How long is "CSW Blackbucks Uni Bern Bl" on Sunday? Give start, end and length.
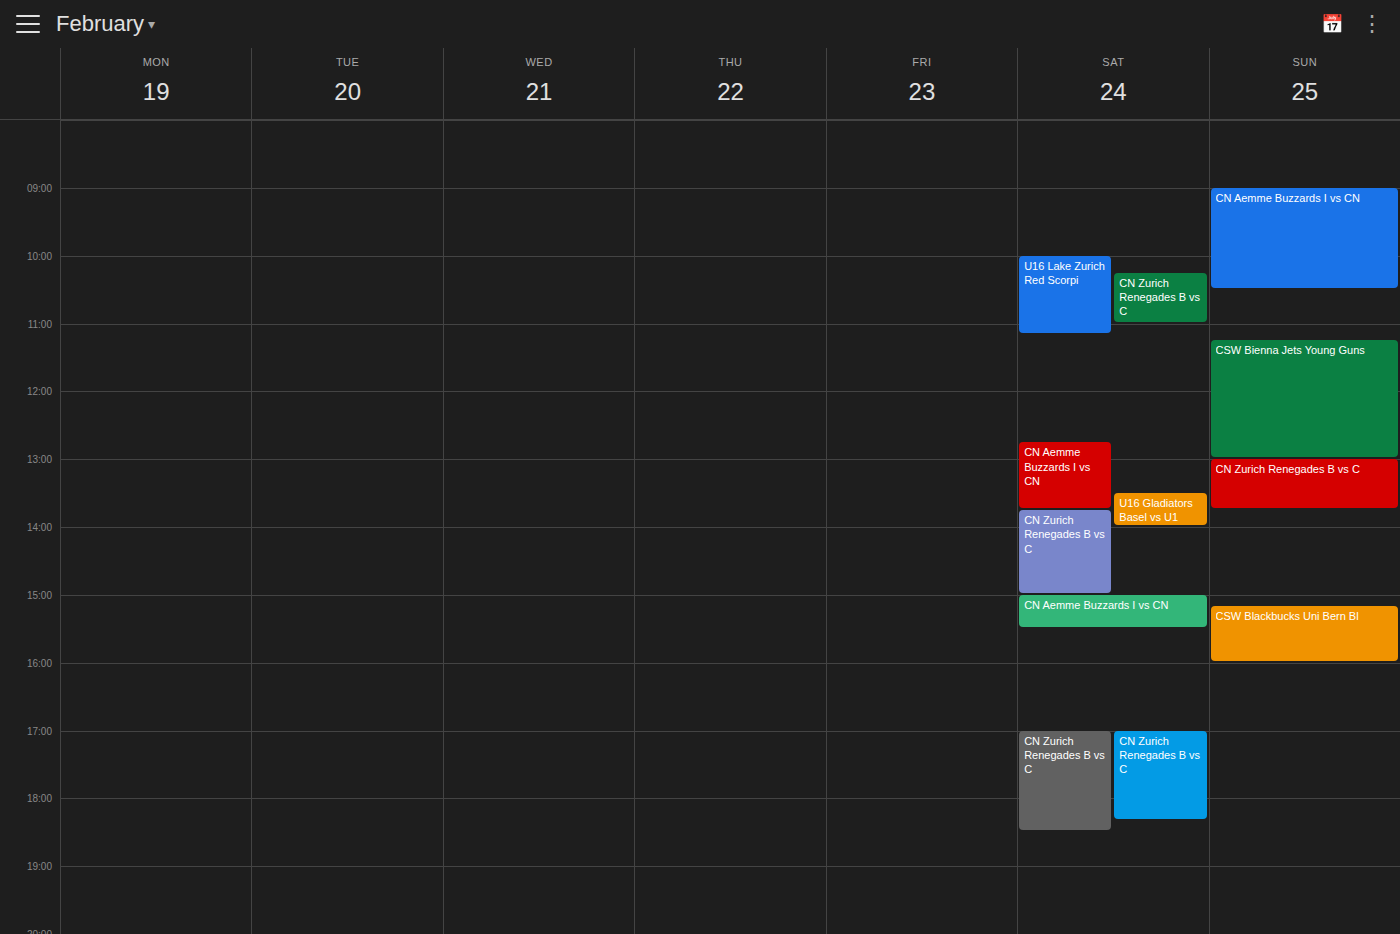
3:10 PM to 4:00 PM, 50 minutes